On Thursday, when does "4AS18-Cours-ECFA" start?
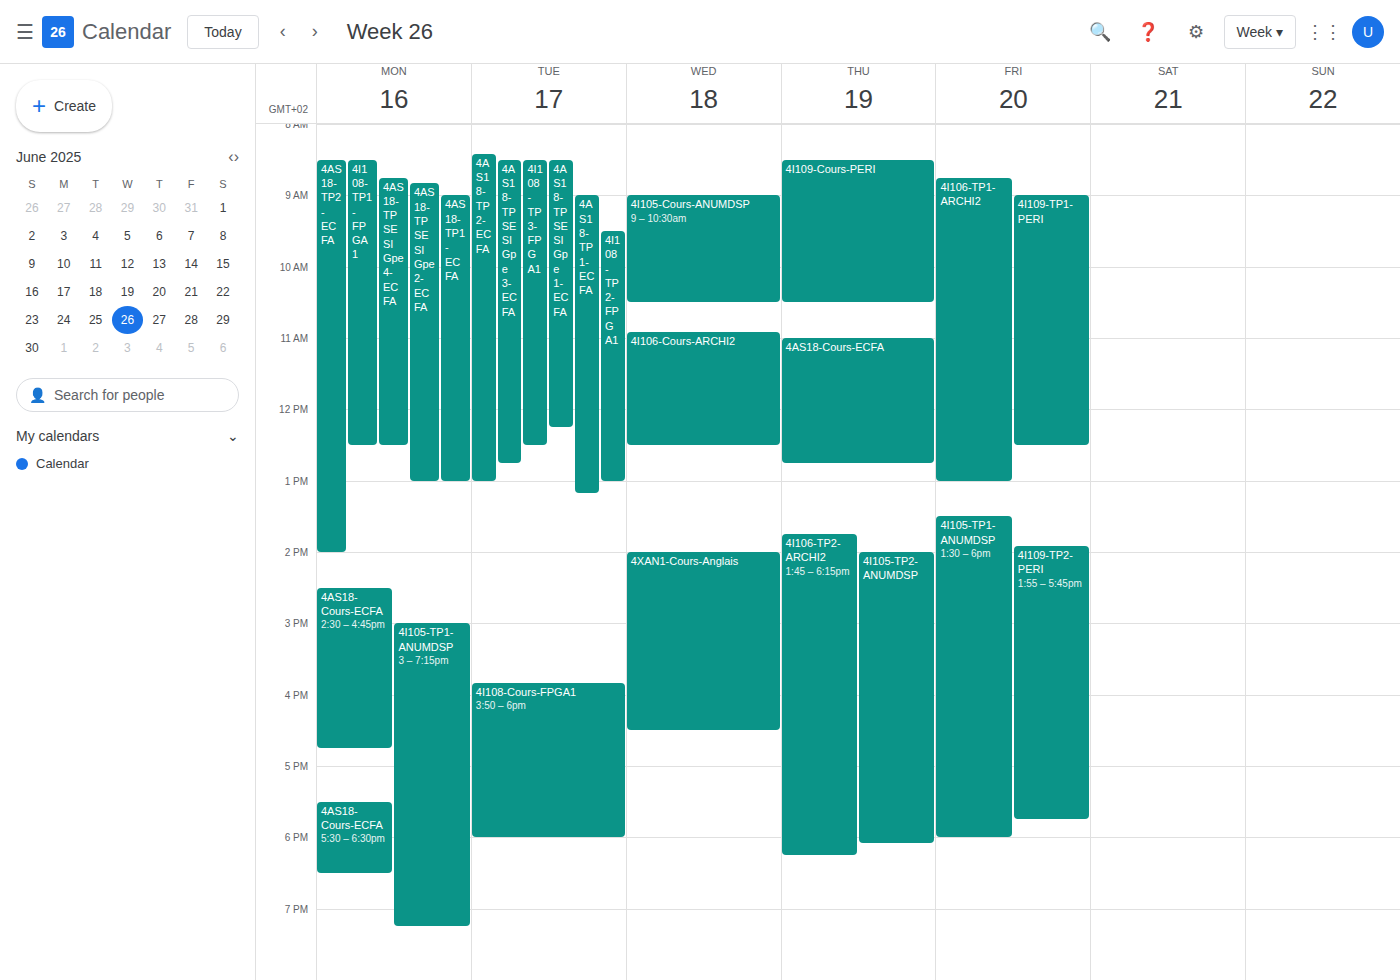
11:00 AM